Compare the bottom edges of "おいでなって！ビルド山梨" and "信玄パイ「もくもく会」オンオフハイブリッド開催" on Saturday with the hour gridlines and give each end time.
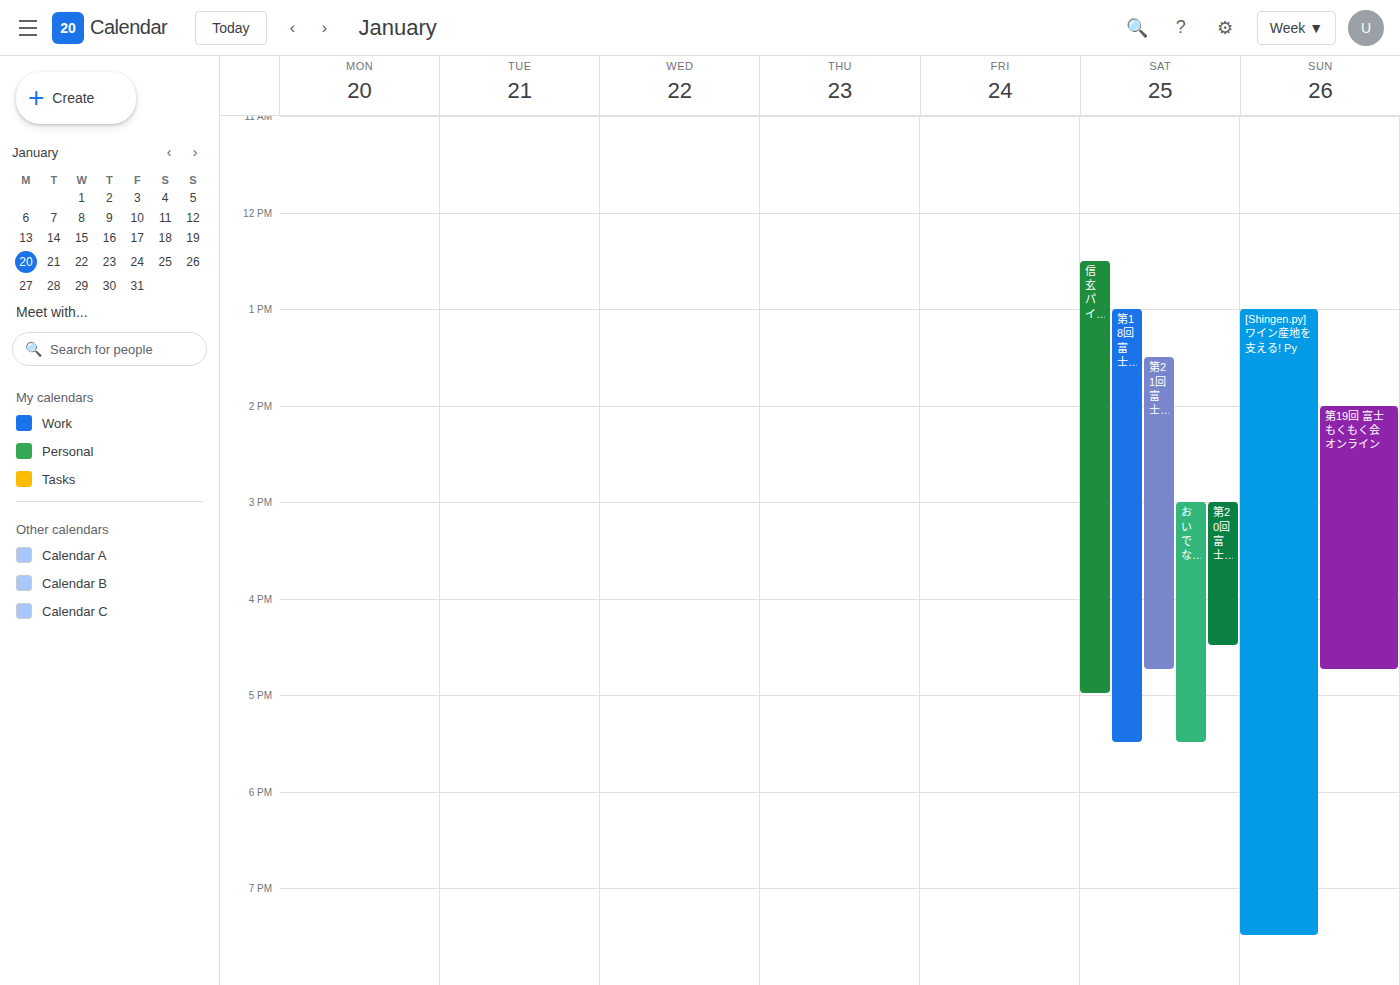
"おいでなって！ビルド山梨": 5:30 PM, halfway between the 5 PM and 6 PM lines. "信玄パイ「もくもく会」オンオフハイブリッド開催": 5:00 PM, exactly on the 5 PM line.